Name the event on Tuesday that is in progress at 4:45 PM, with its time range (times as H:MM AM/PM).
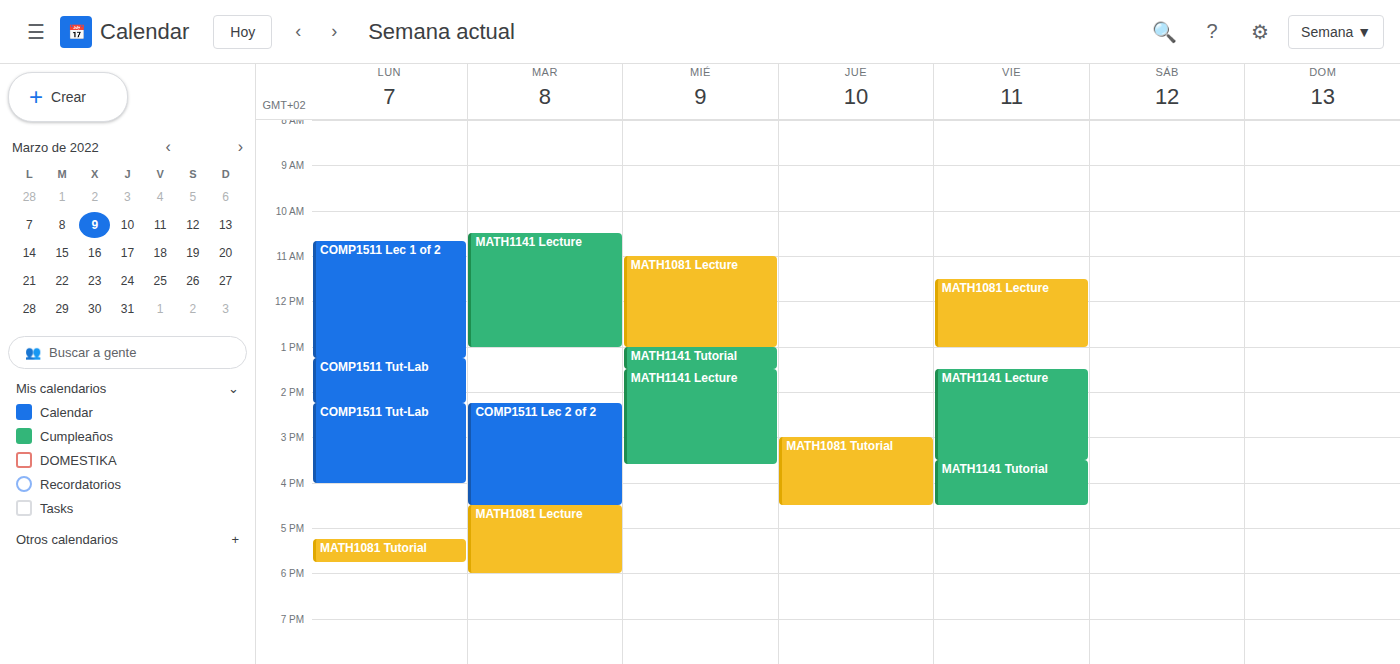
"MATH1081 Lecture", 4:30 PM to 6:00 PM